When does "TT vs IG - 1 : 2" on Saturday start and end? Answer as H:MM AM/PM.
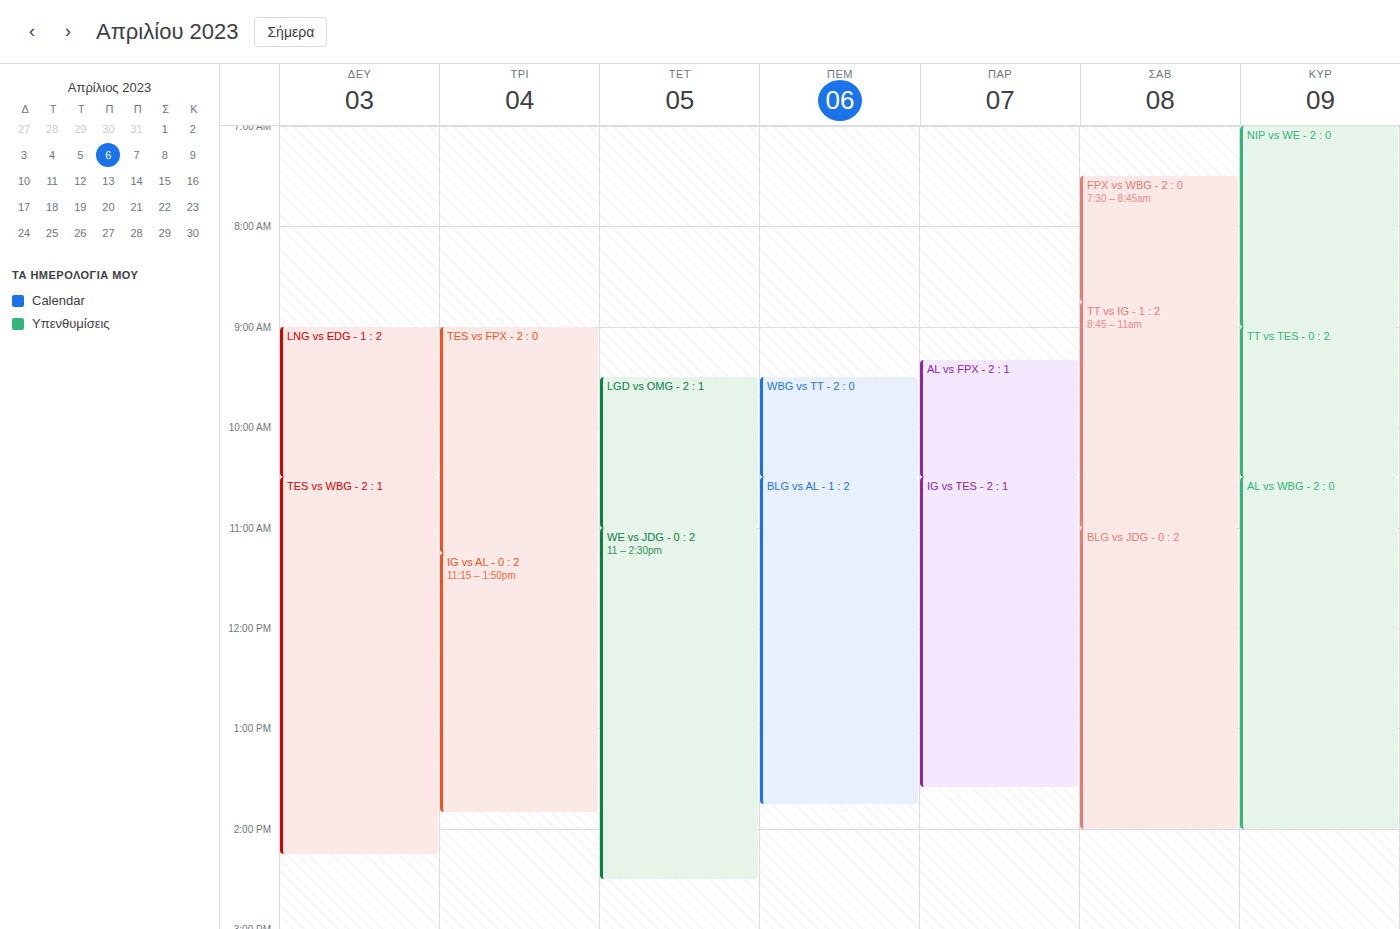
8:45 AM to 11:00 AM